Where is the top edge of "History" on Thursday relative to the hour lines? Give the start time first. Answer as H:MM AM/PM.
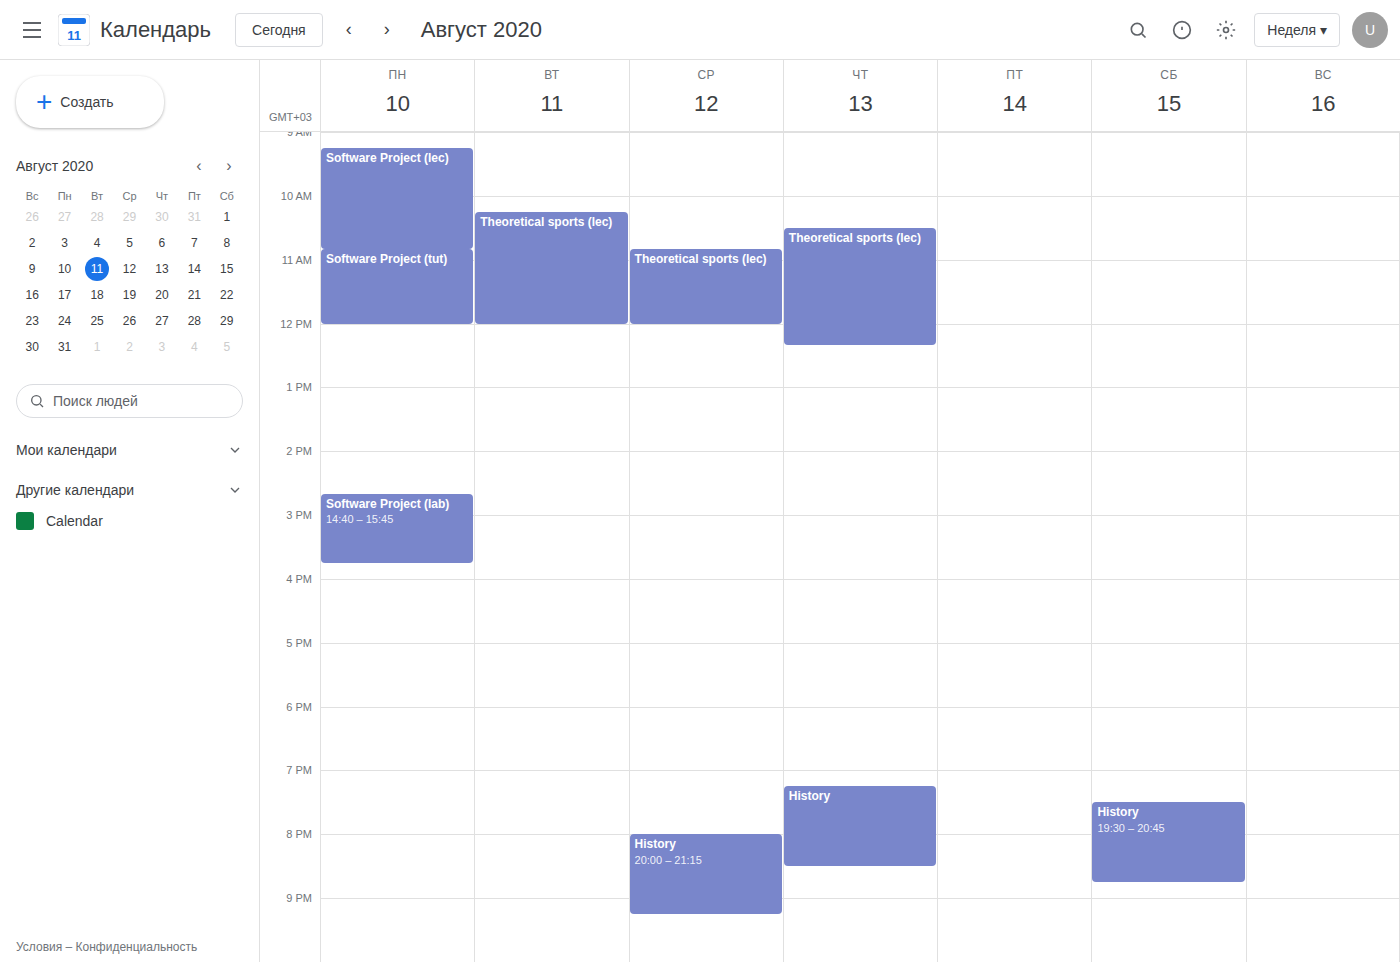
7:15 PM -- neither: a quarter of the way from the 7 PM line to the 8 PM line.